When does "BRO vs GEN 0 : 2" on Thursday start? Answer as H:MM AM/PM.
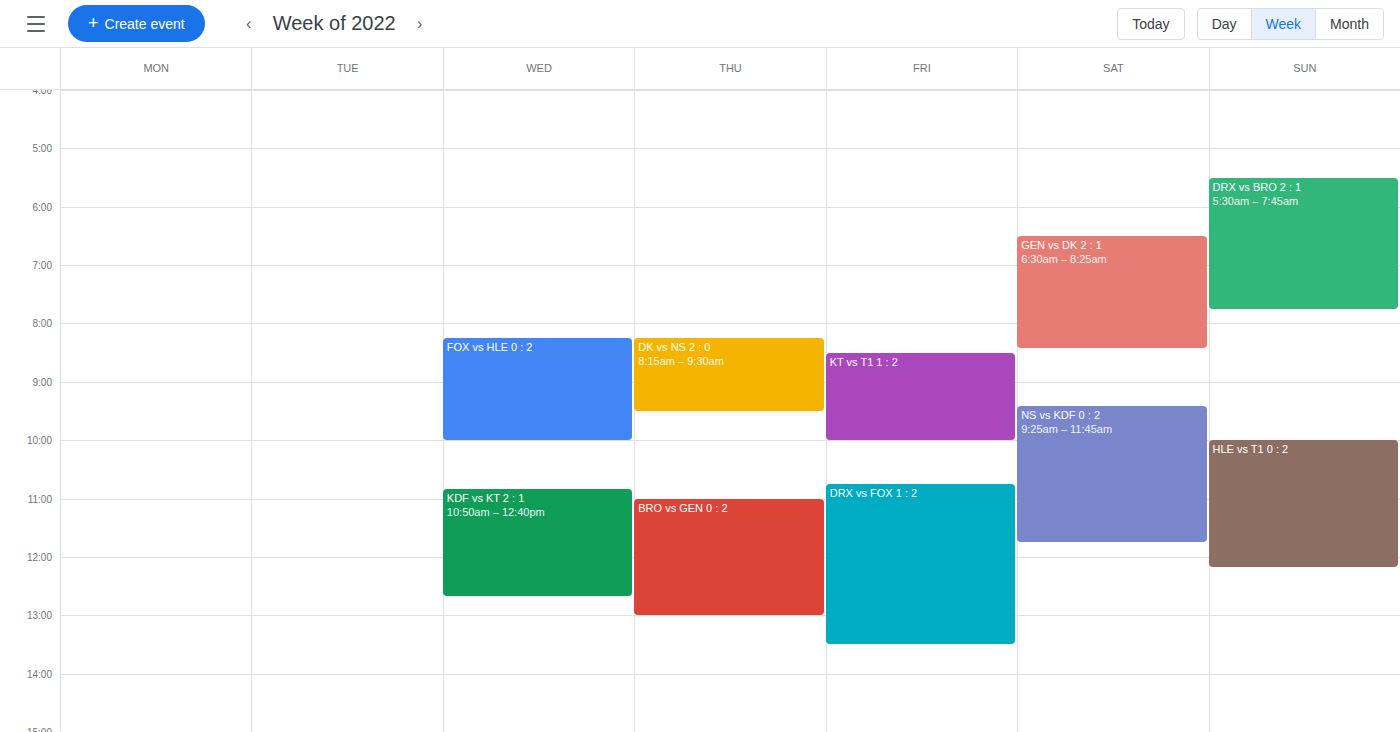
11:00 AM